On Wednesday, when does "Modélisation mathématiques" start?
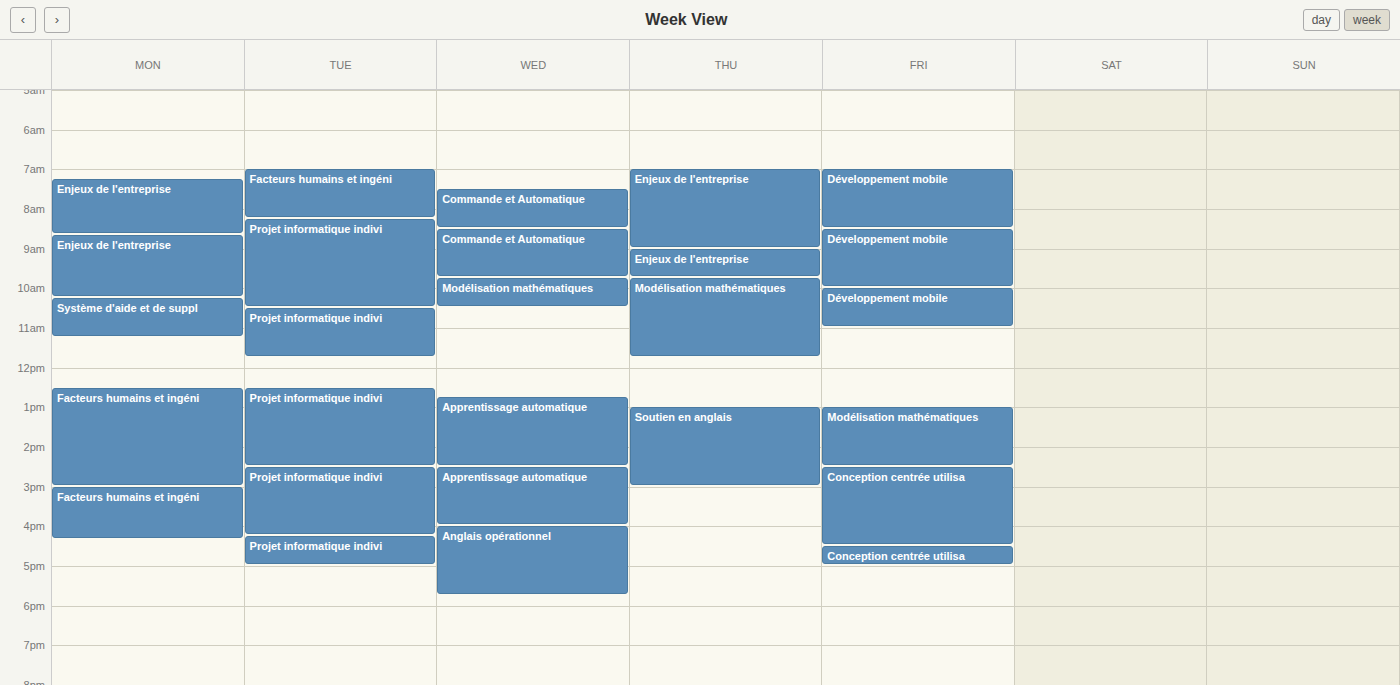
9:45 AM